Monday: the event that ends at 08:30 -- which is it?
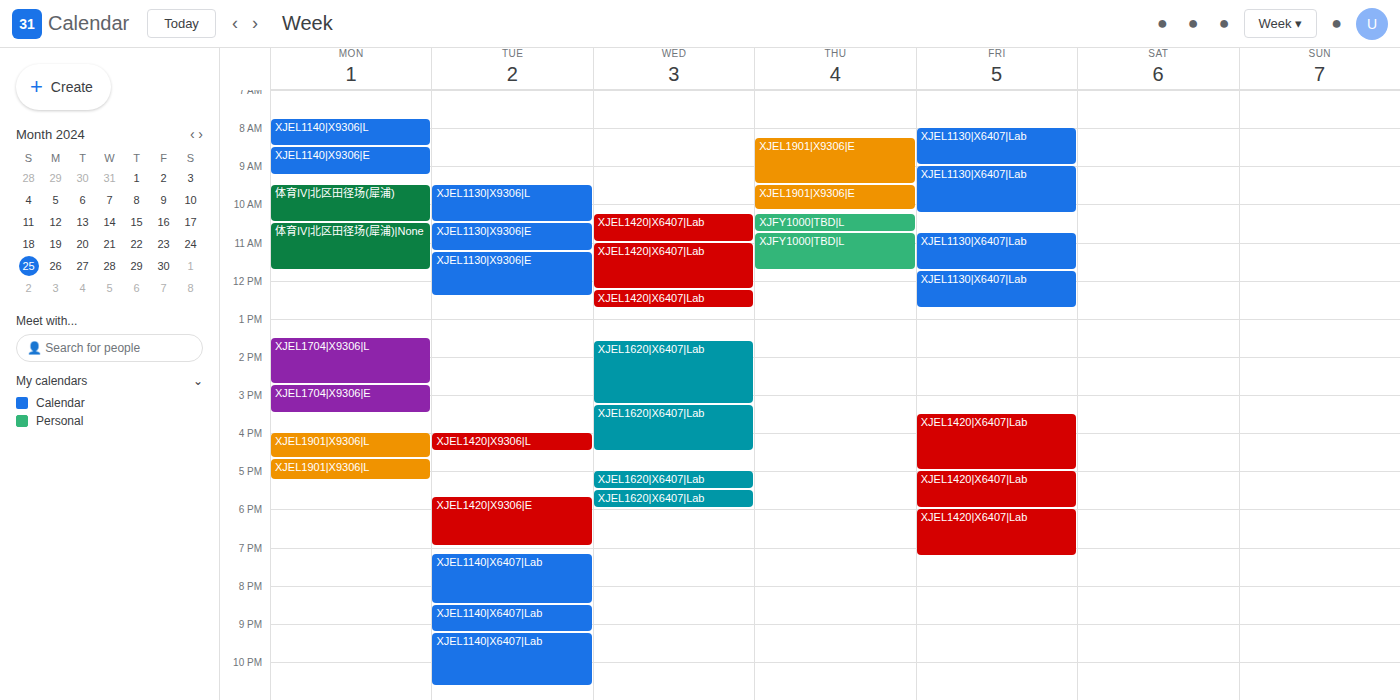
"XJEL1140|X9306|L"